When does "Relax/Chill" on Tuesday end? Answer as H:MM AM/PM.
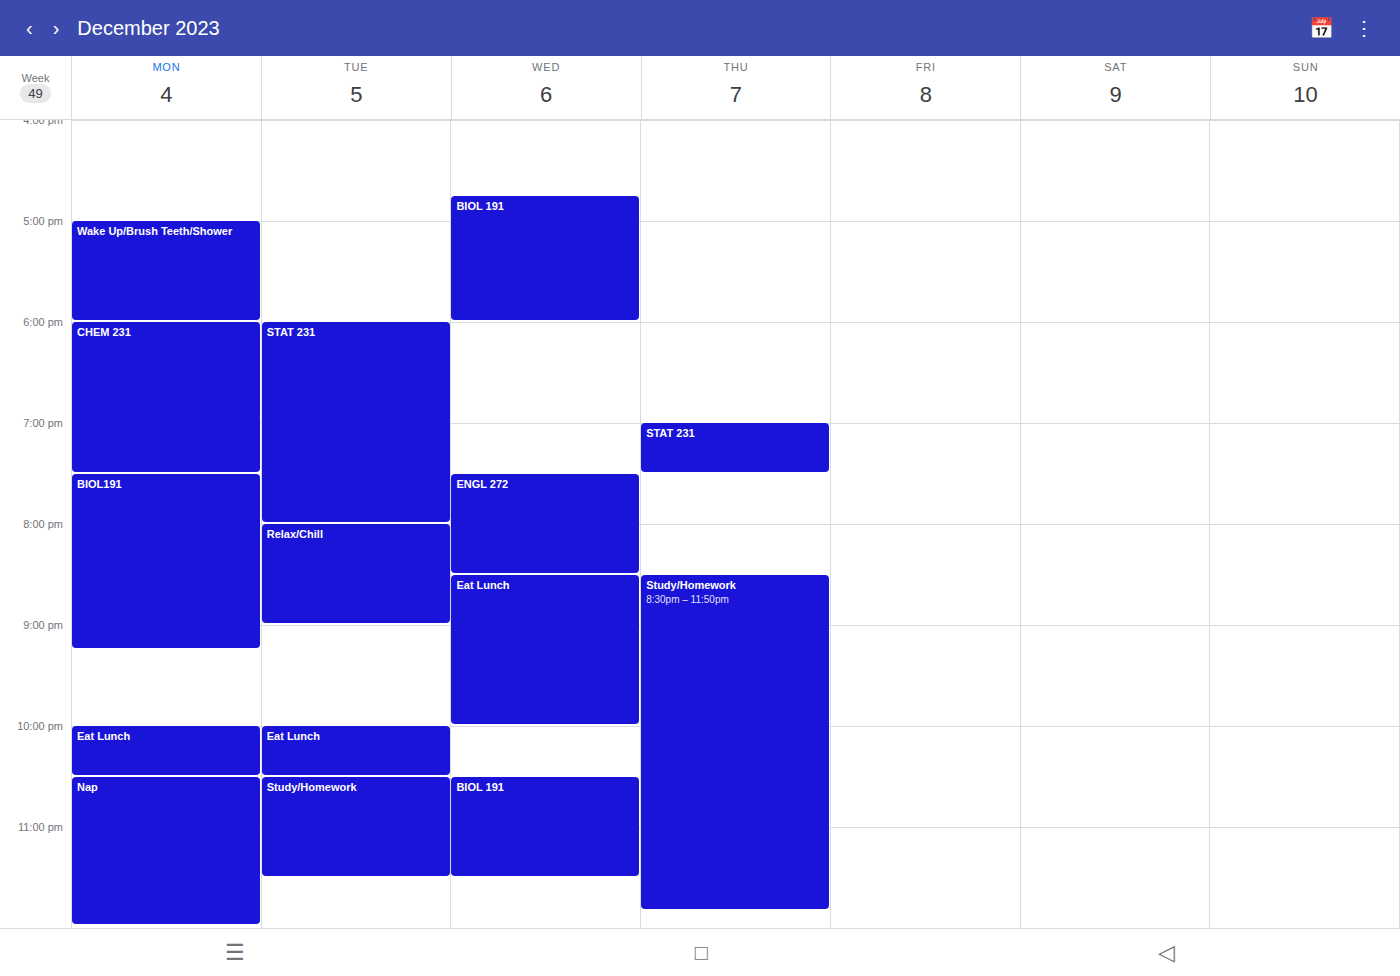
9:00 PM